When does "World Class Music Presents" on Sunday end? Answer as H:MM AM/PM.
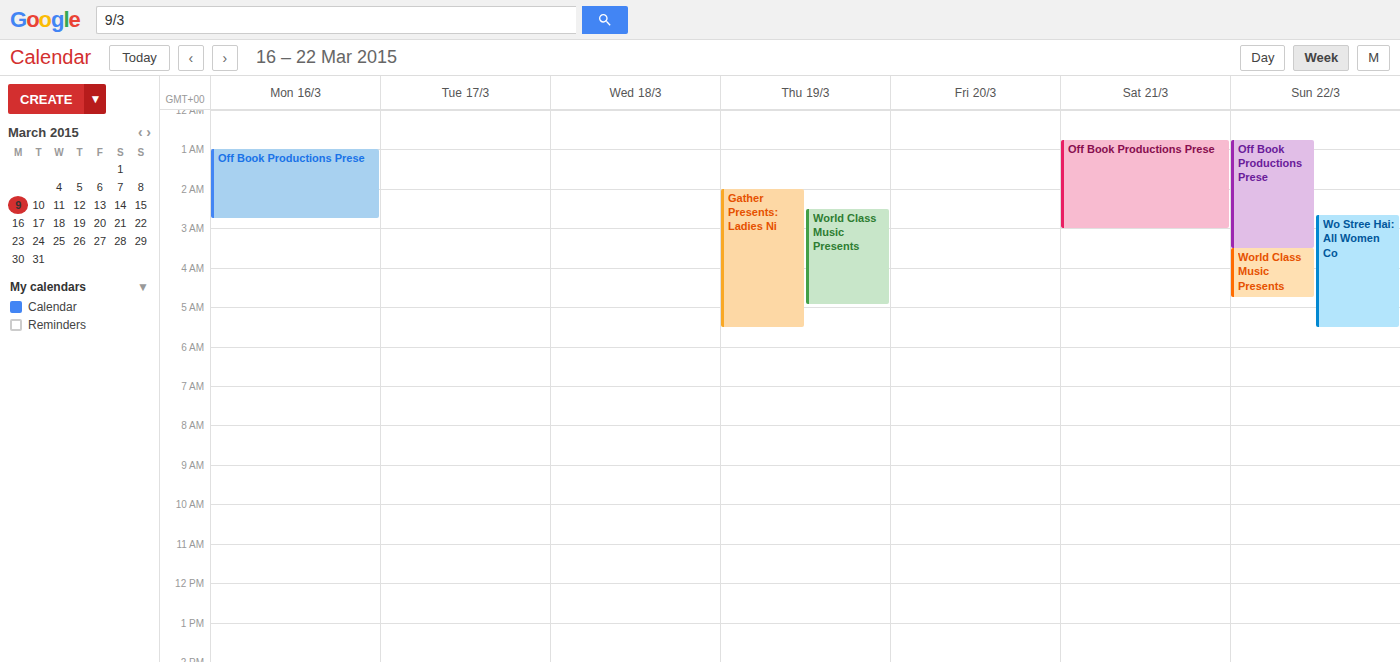
4:45 AM